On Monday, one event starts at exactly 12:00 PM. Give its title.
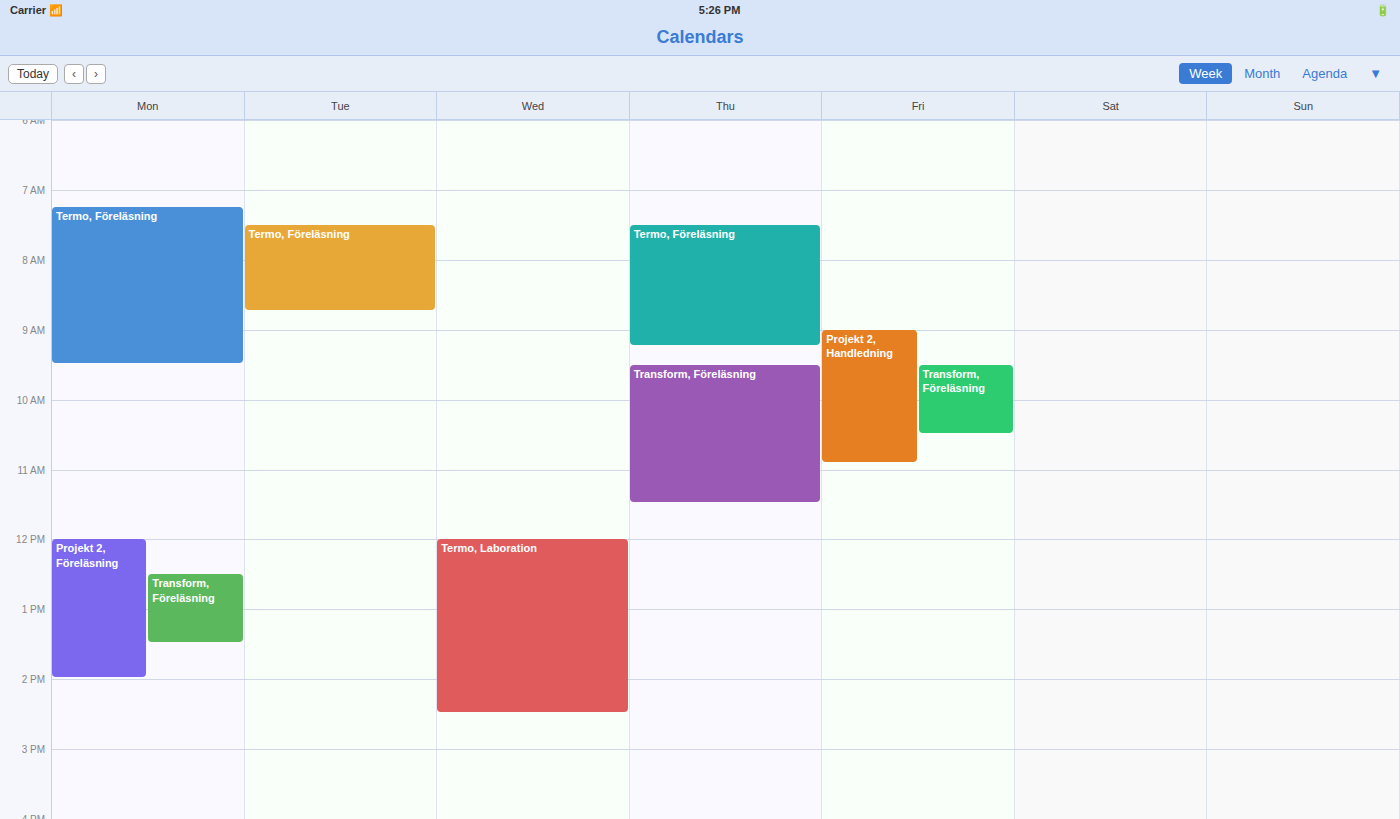
"Projekt 2, Föreläsning"